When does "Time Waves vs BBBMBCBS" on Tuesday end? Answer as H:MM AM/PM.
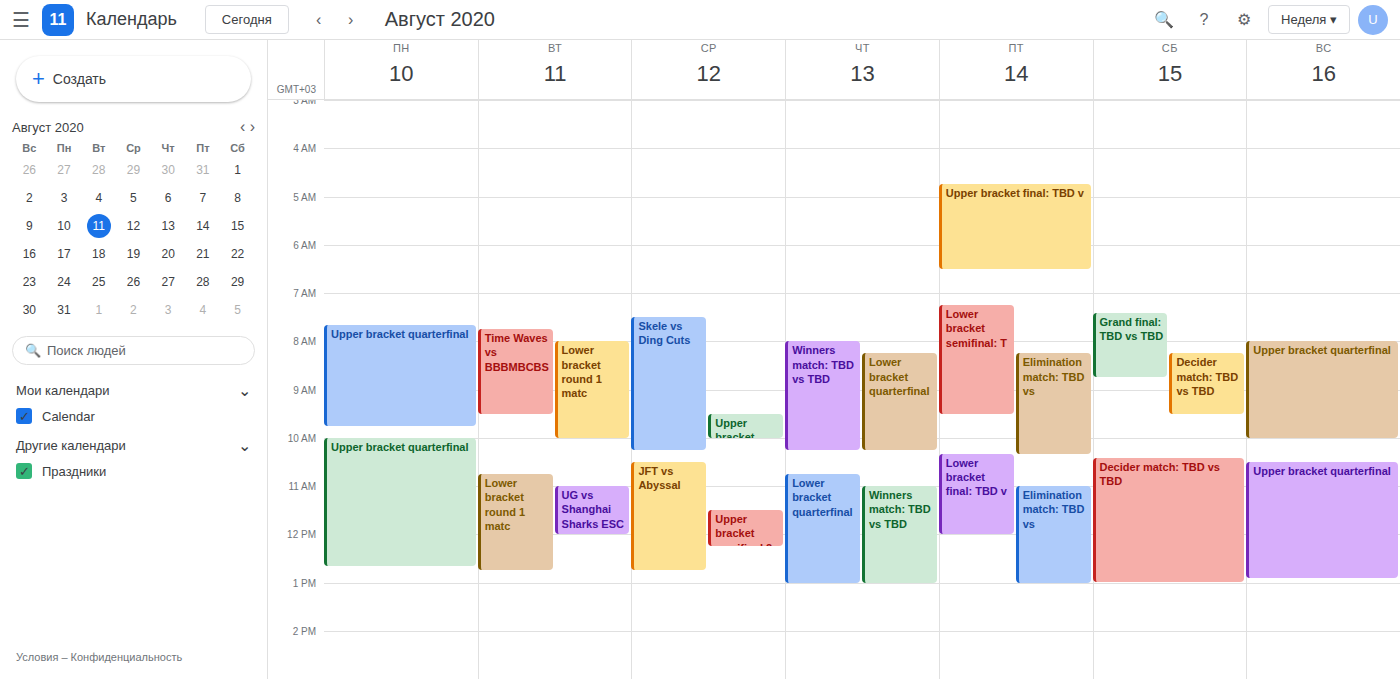
9:30 AM